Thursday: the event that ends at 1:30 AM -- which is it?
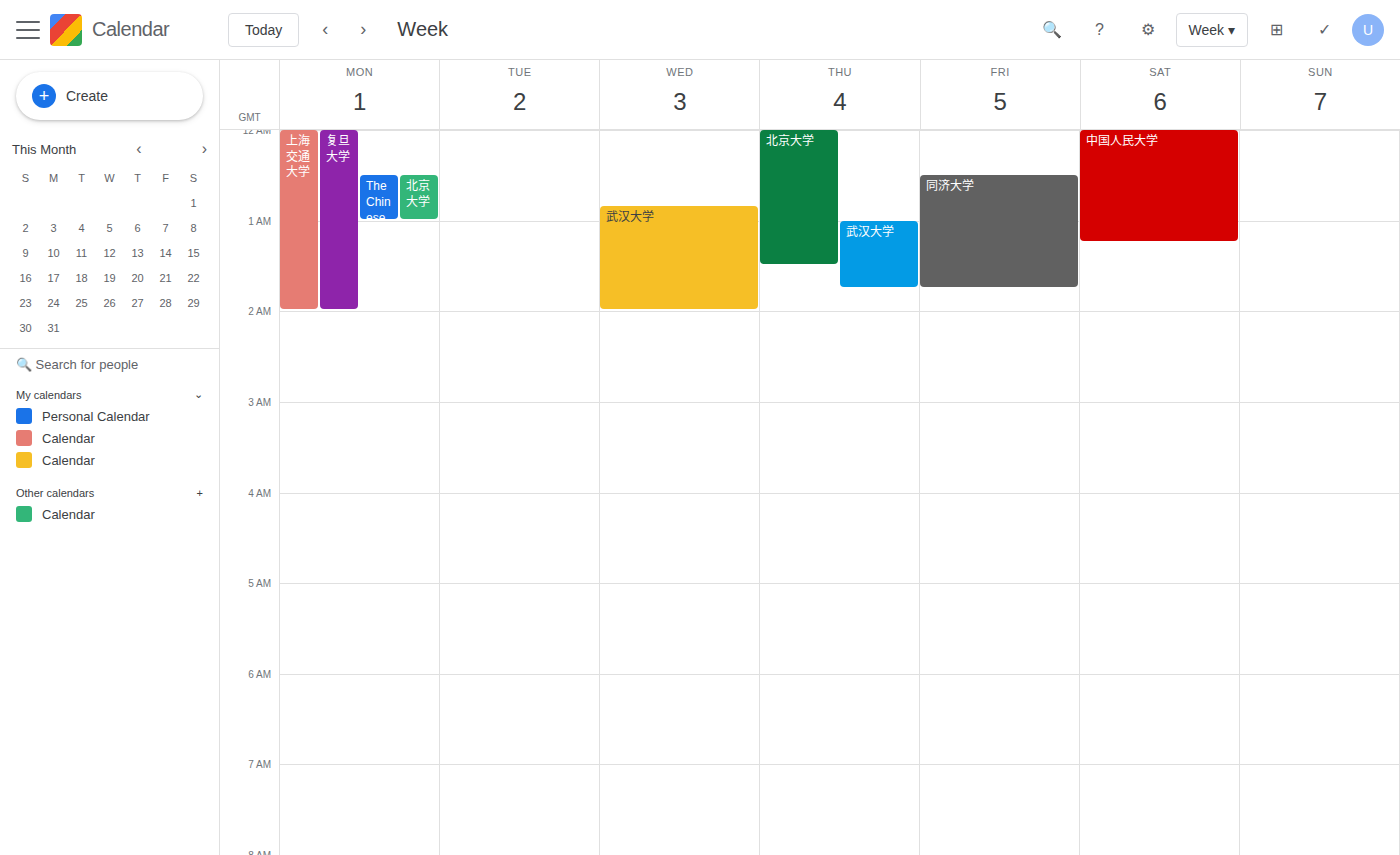
"北京大学"